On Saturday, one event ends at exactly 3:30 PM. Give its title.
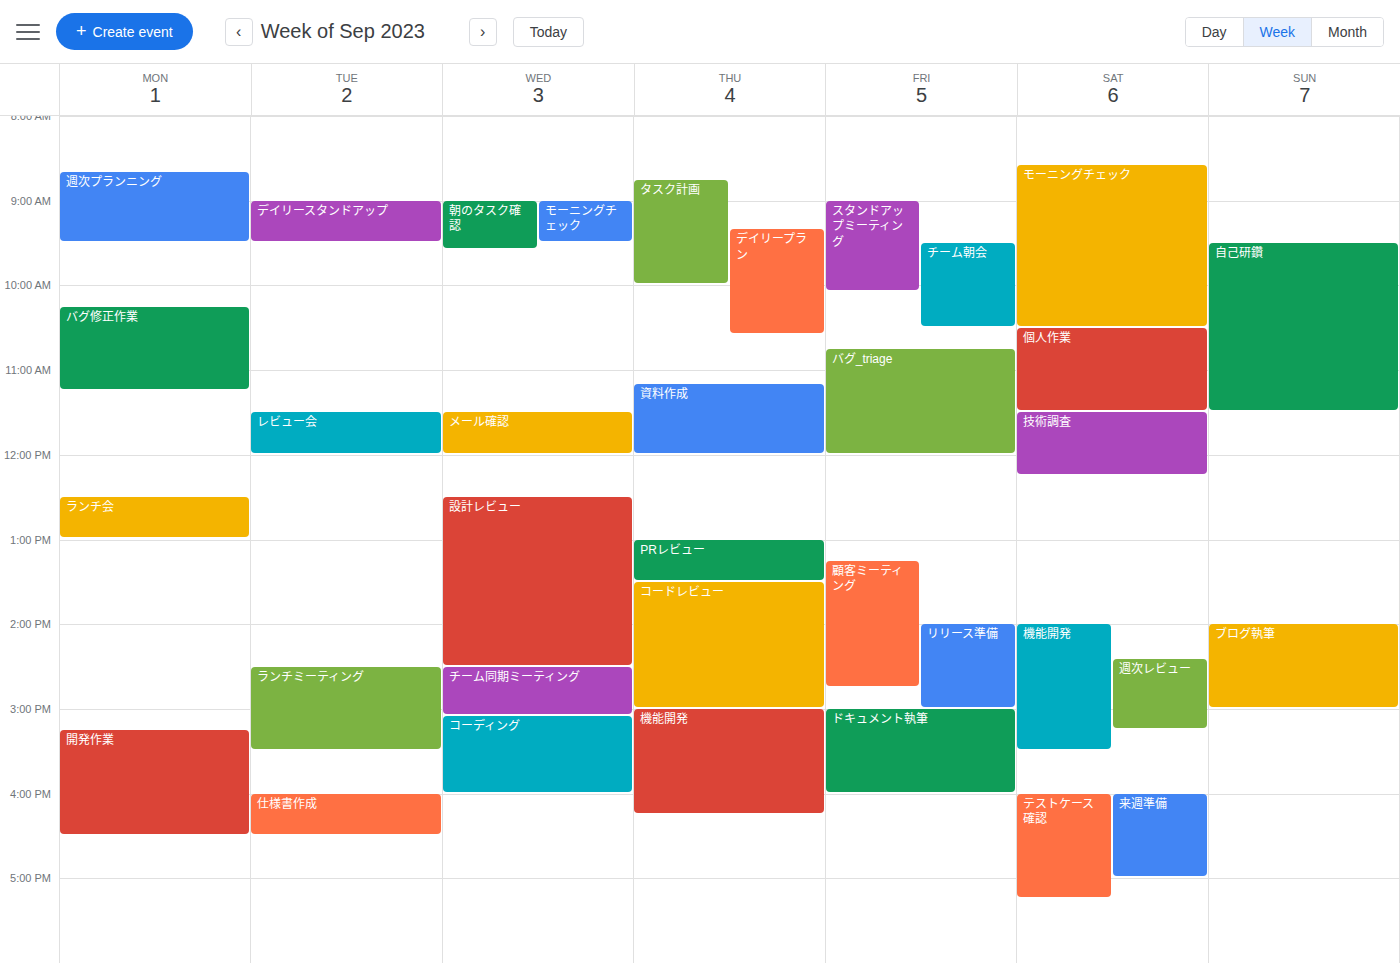
"機能開発"